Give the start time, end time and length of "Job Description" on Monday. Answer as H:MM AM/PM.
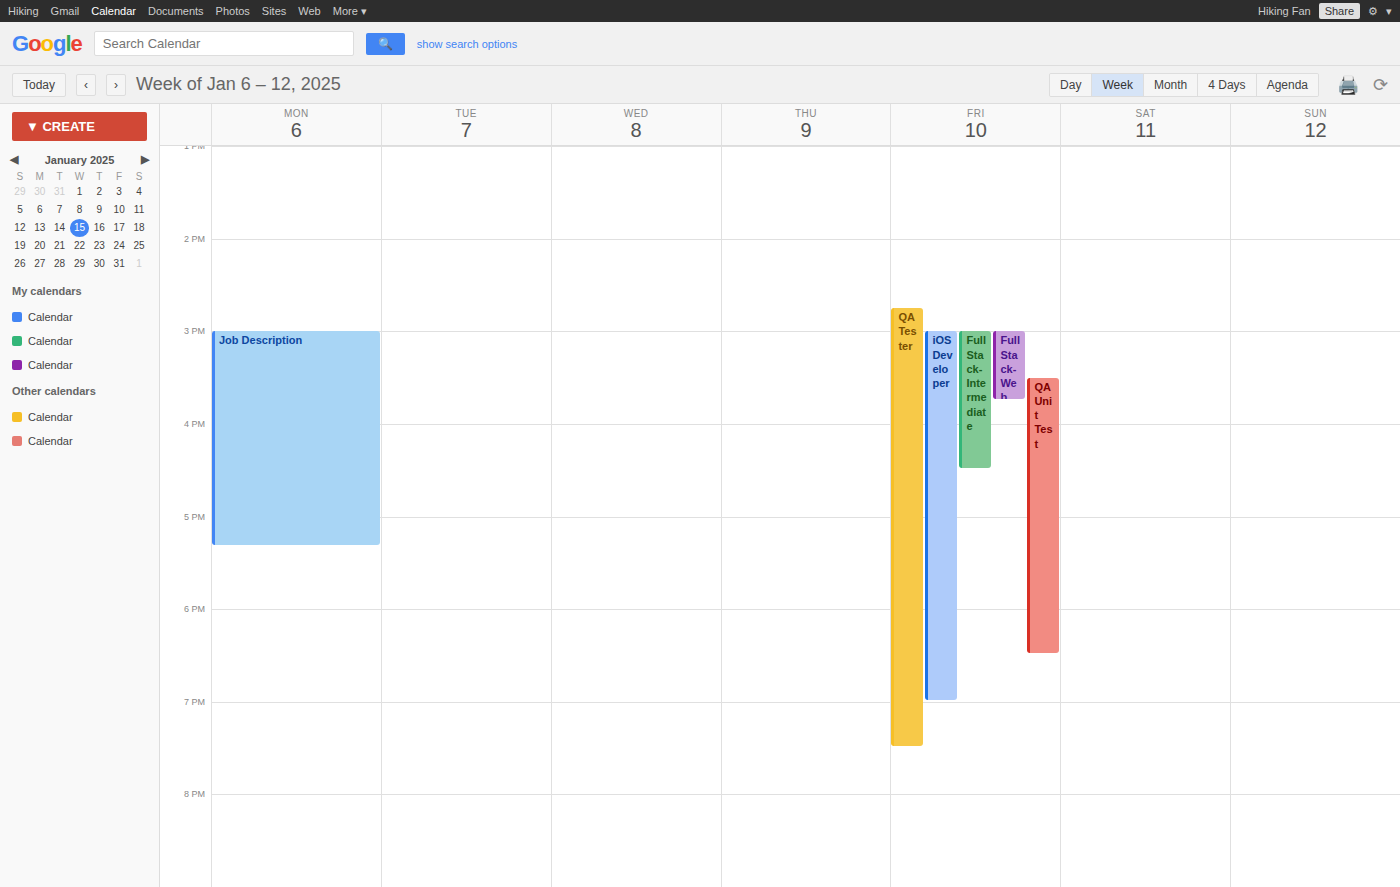
3:00 PM to 5:20 PM, 2 hours 20 minutes